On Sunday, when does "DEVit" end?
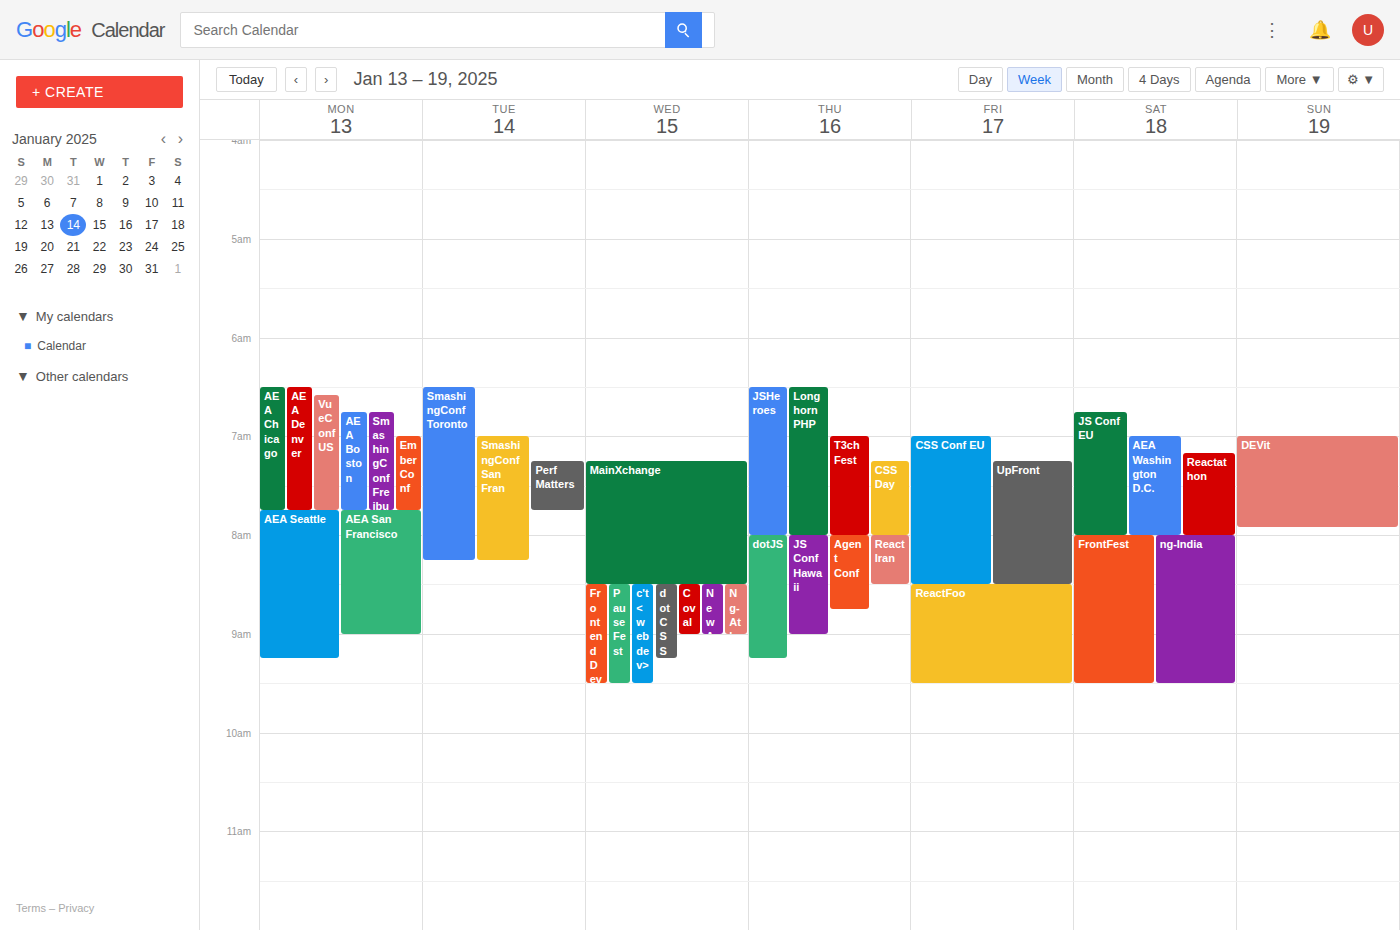
7:55 AM